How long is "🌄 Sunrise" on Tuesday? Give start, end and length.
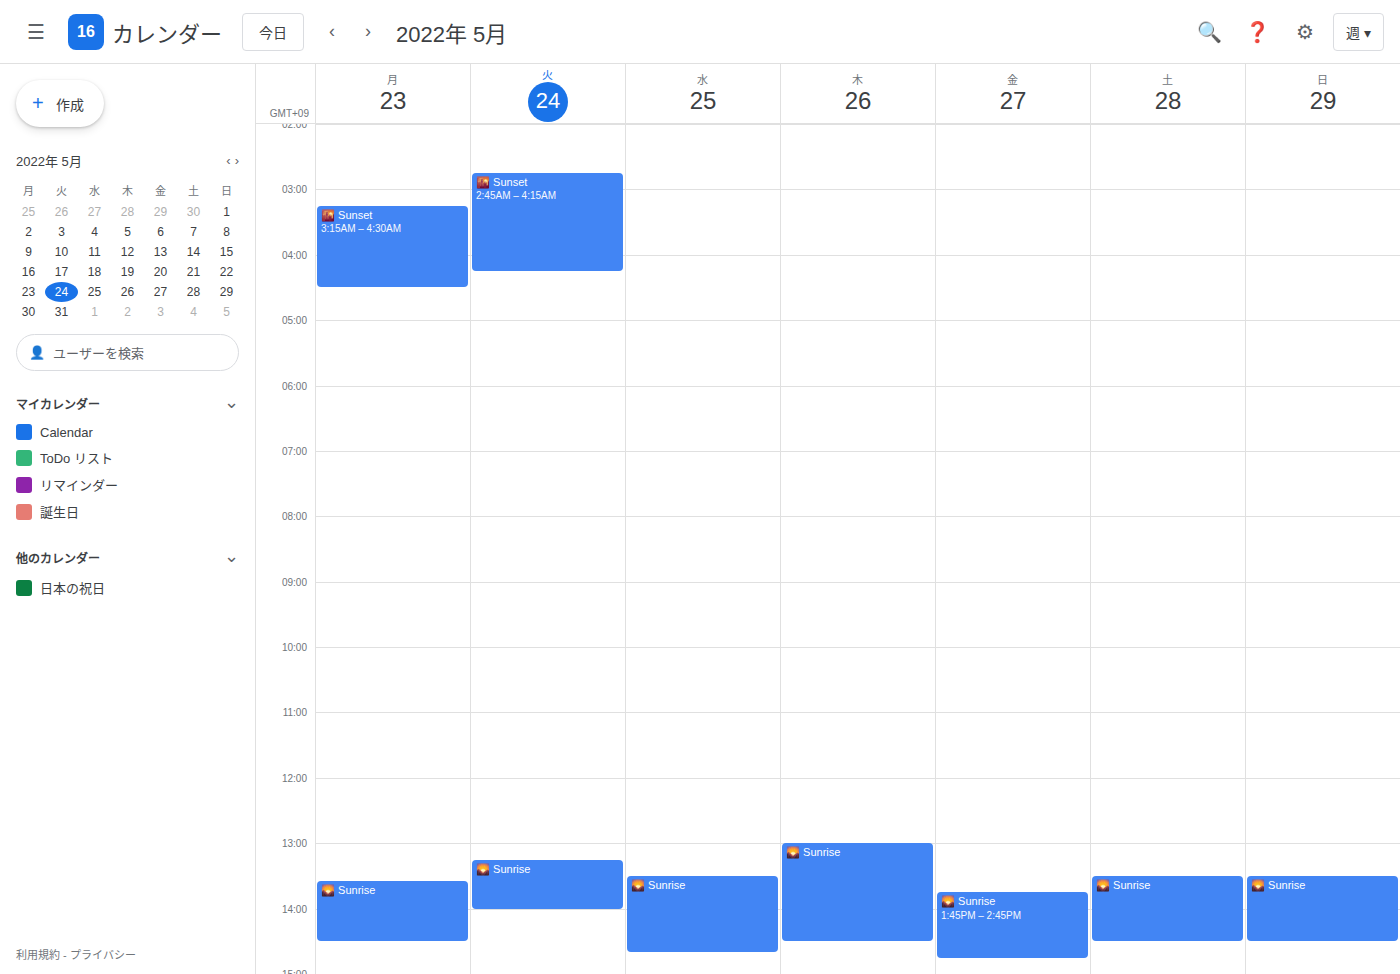
1:15 PM to 2:00 PM, 45 minutes